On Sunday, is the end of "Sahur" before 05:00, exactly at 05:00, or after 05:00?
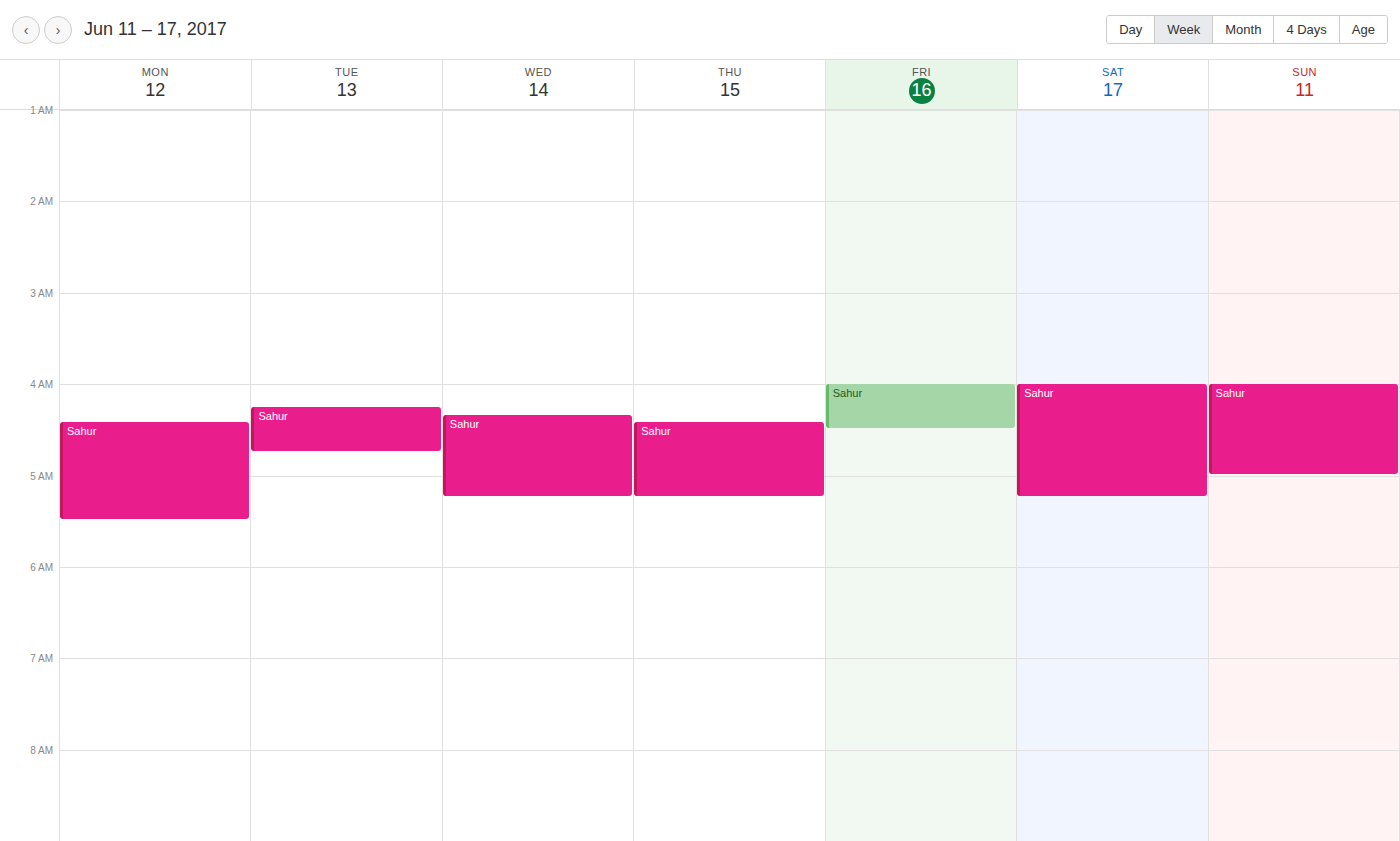
05:00 -- exactly at 05:00, on the 05:00 line.